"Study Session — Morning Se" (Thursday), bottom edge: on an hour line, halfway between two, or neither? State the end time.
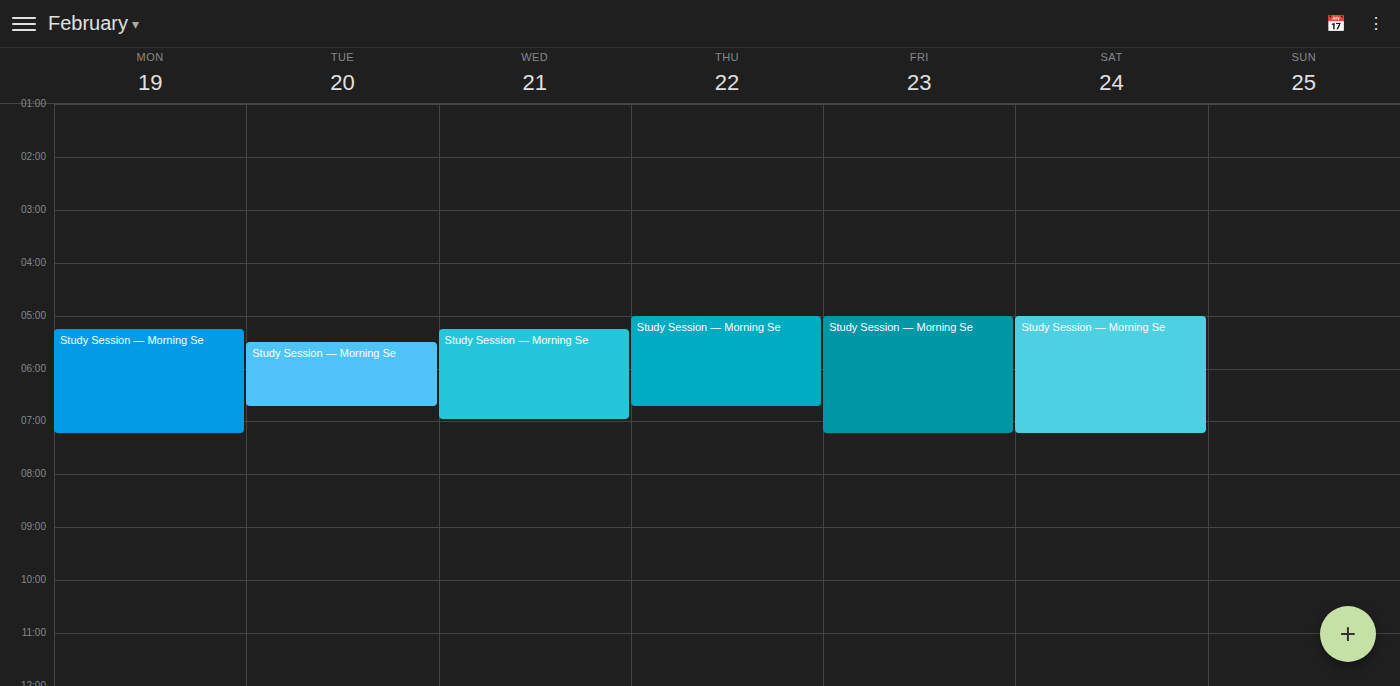
6:45 AM -- neither: three quarters of the way from the 6 AM line to the 7 AM line.